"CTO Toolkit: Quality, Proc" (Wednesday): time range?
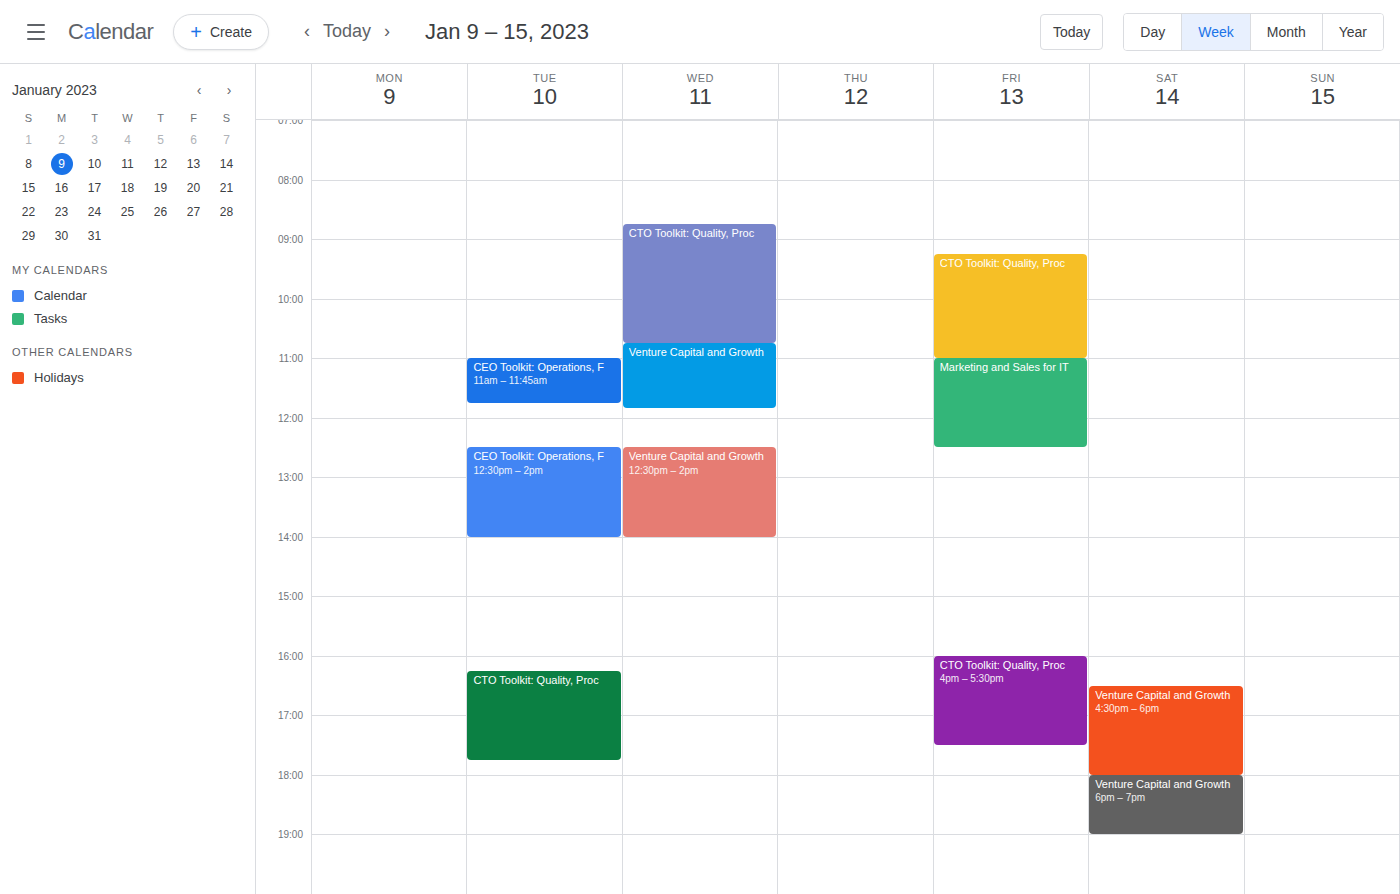
8:45 AM to 10:45 AM